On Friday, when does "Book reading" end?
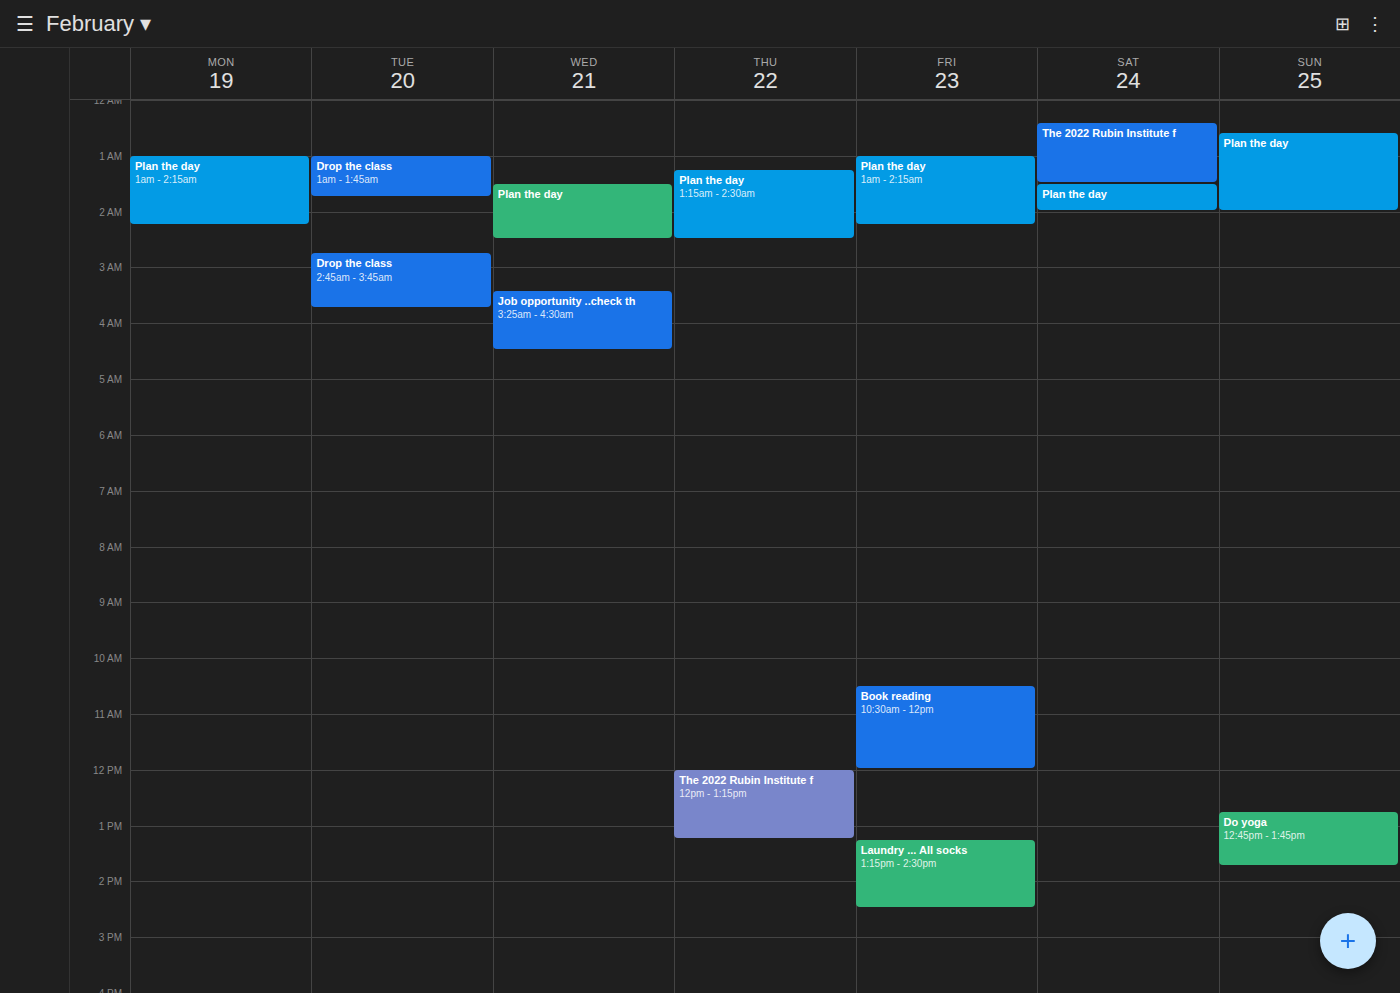
12:00 PM